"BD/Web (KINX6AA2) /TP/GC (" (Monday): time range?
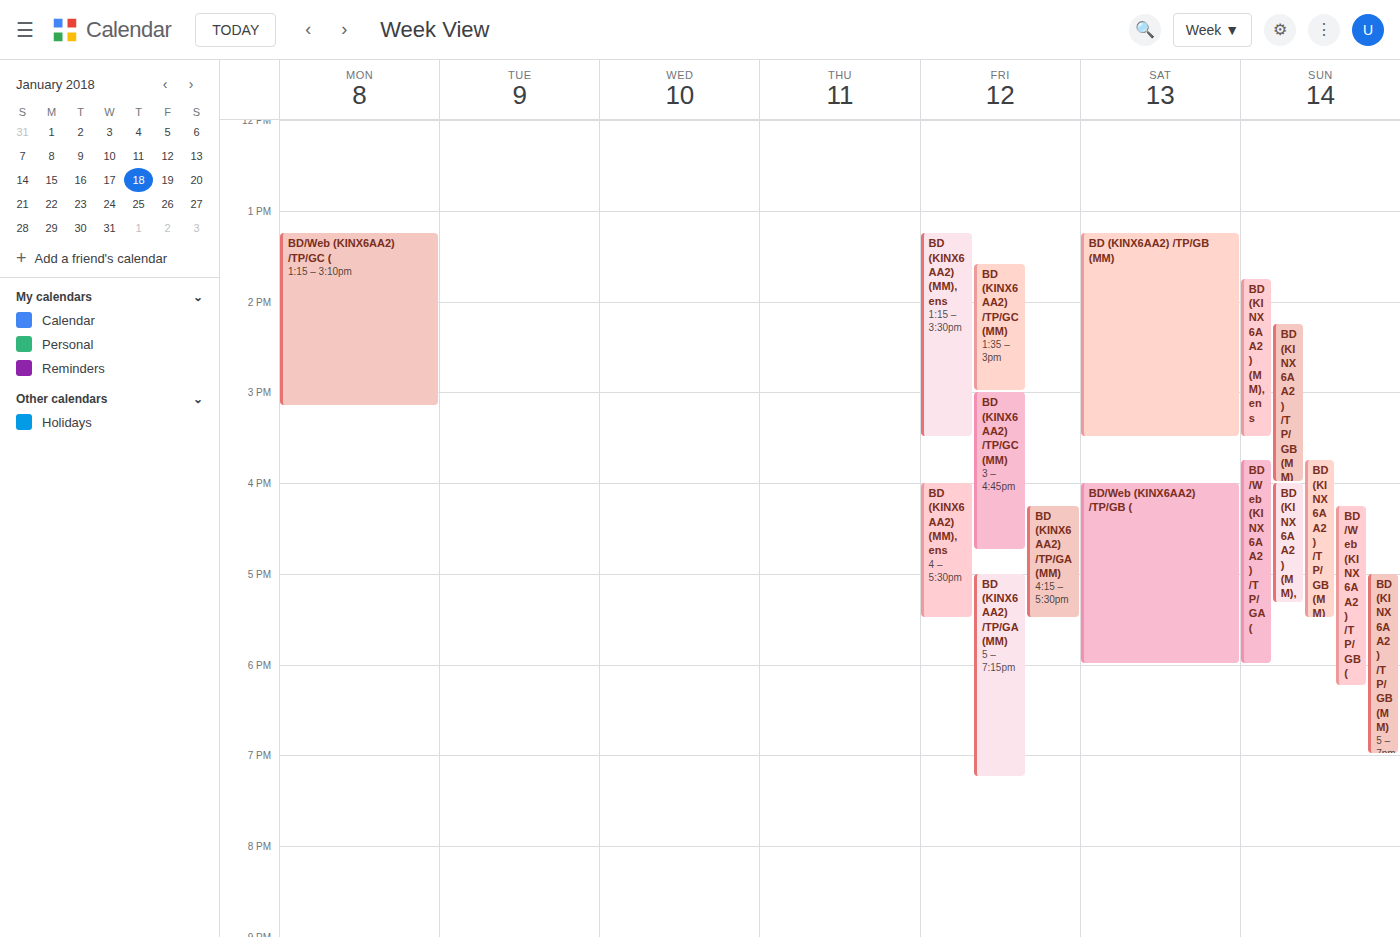
13:15 to 15:10